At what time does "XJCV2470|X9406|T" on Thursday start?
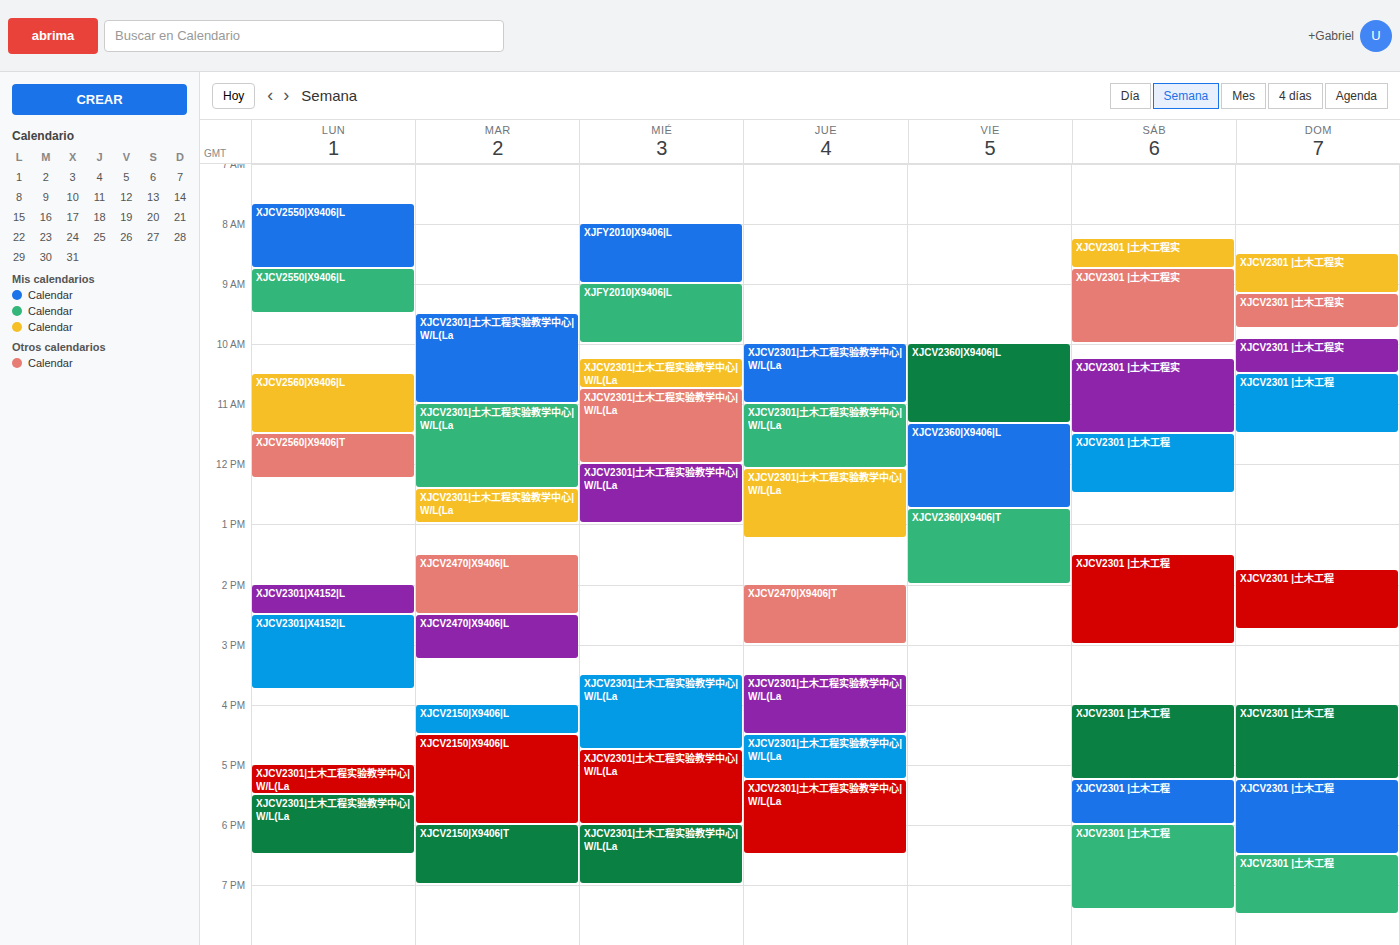
2:00 PM